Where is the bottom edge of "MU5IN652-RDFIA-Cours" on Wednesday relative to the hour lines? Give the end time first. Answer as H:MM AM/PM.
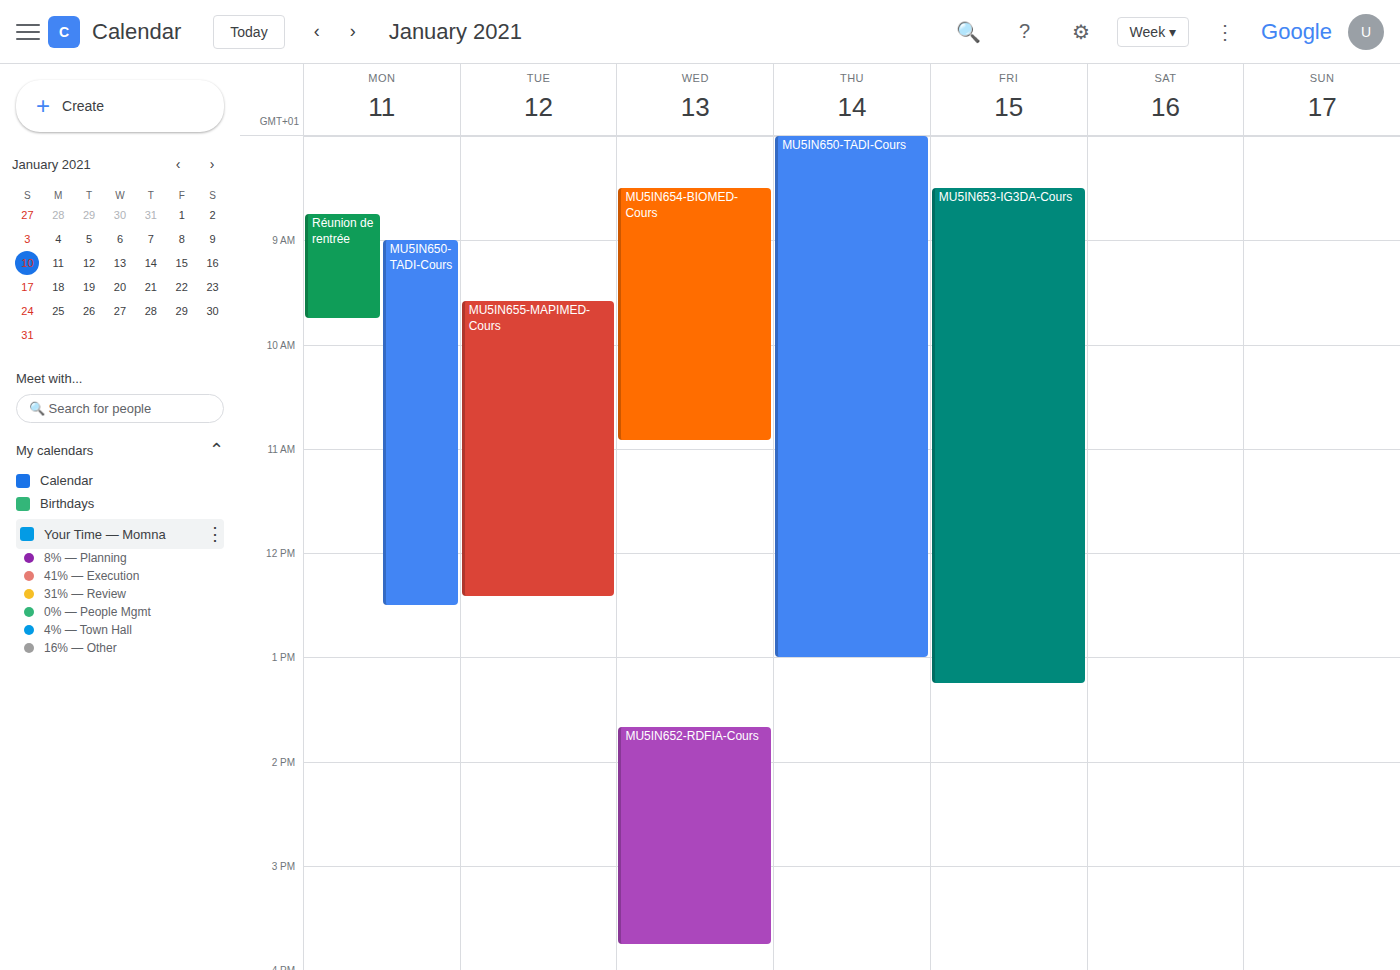
3:45 PM -- neither: three quarters of the way from the 3 PM line to the 4 PM line.